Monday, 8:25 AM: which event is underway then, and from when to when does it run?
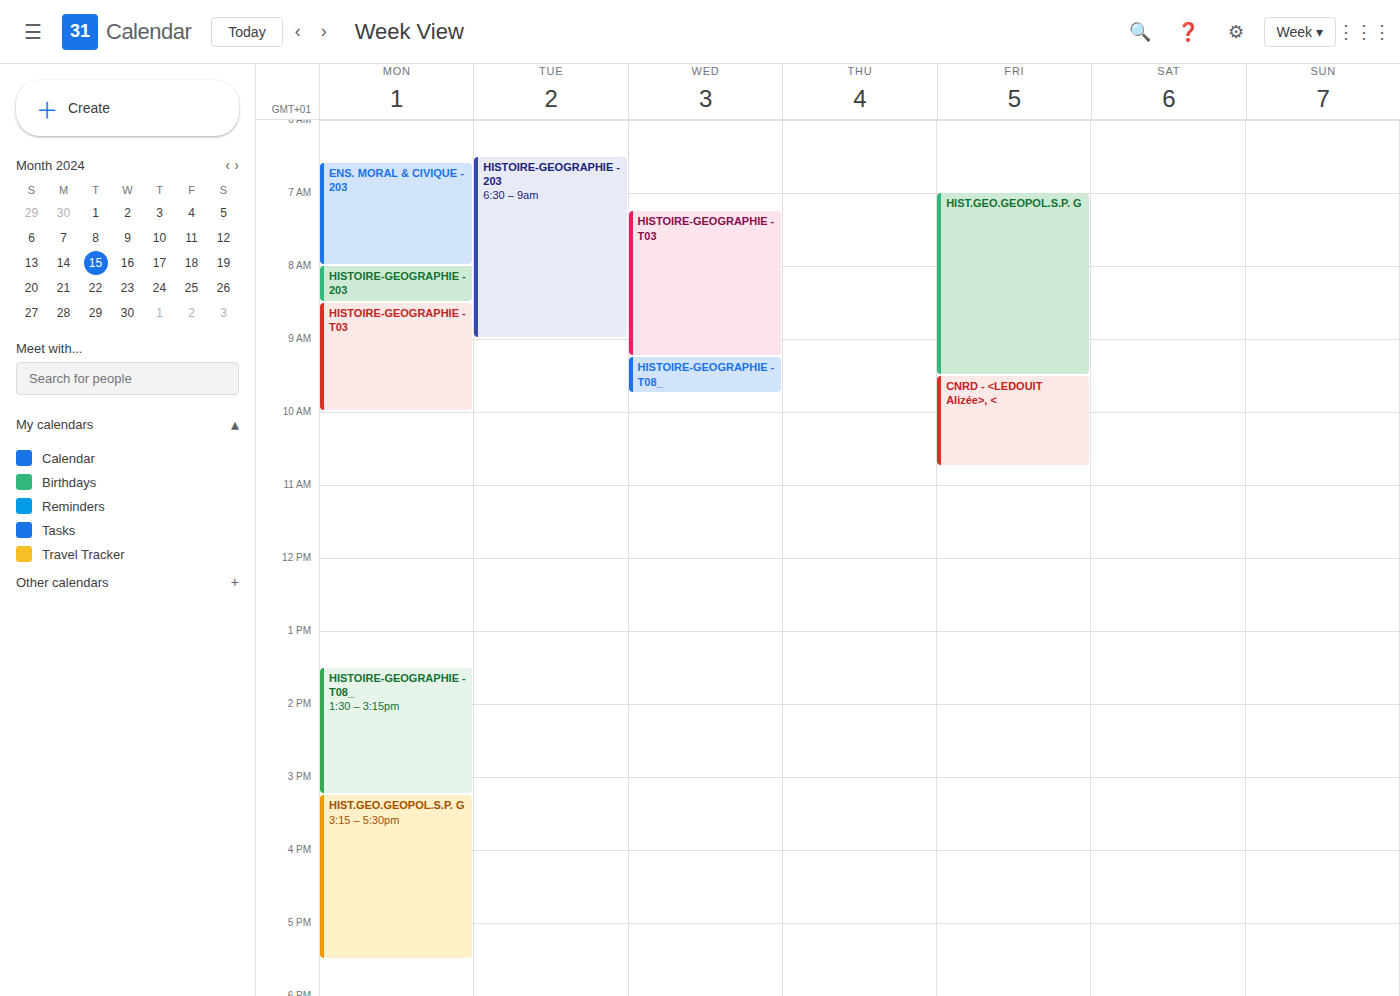
"HISTOIRE-GEOGRAPHIE - 203", 8:00 AM to 8:30 AM